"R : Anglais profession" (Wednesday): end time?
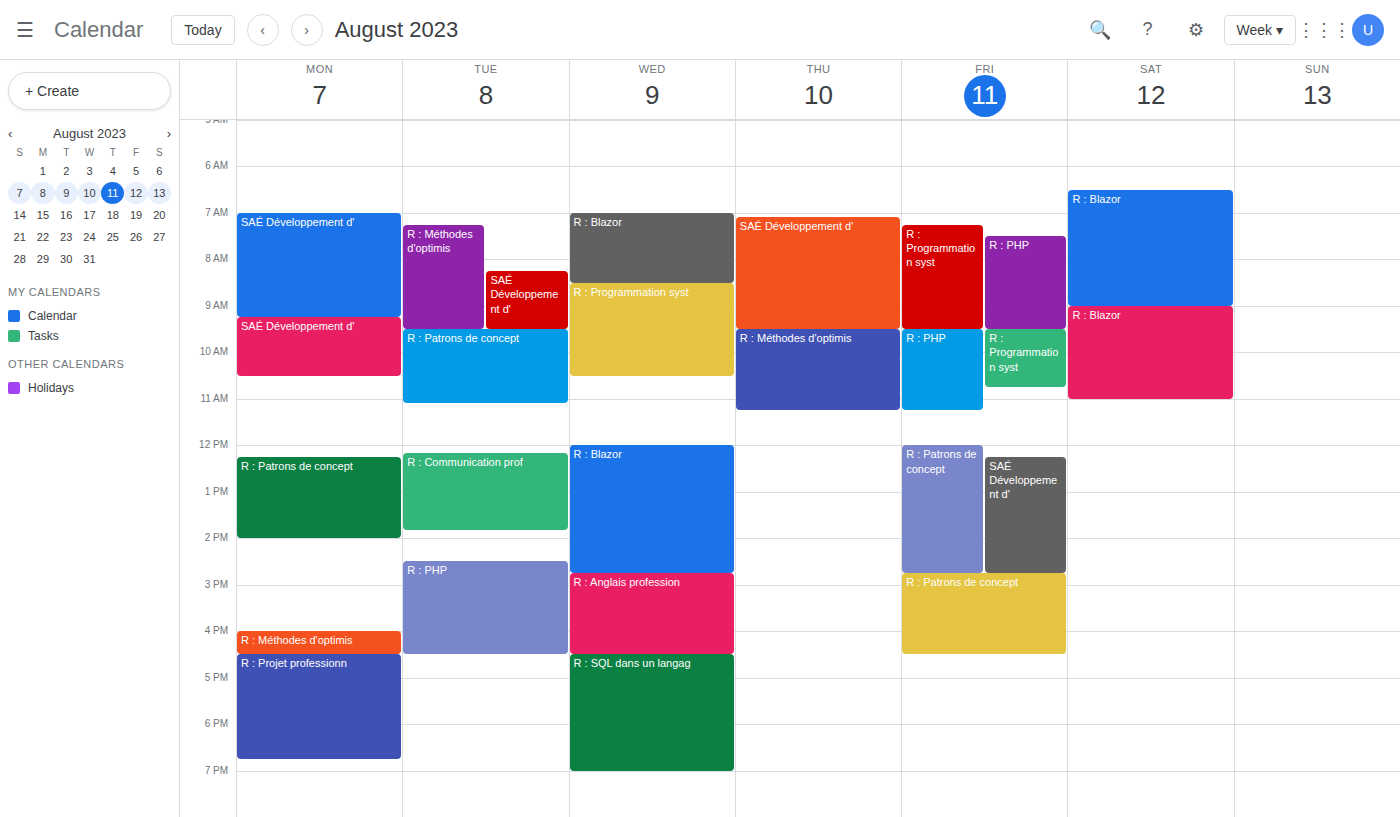
4:30 PM